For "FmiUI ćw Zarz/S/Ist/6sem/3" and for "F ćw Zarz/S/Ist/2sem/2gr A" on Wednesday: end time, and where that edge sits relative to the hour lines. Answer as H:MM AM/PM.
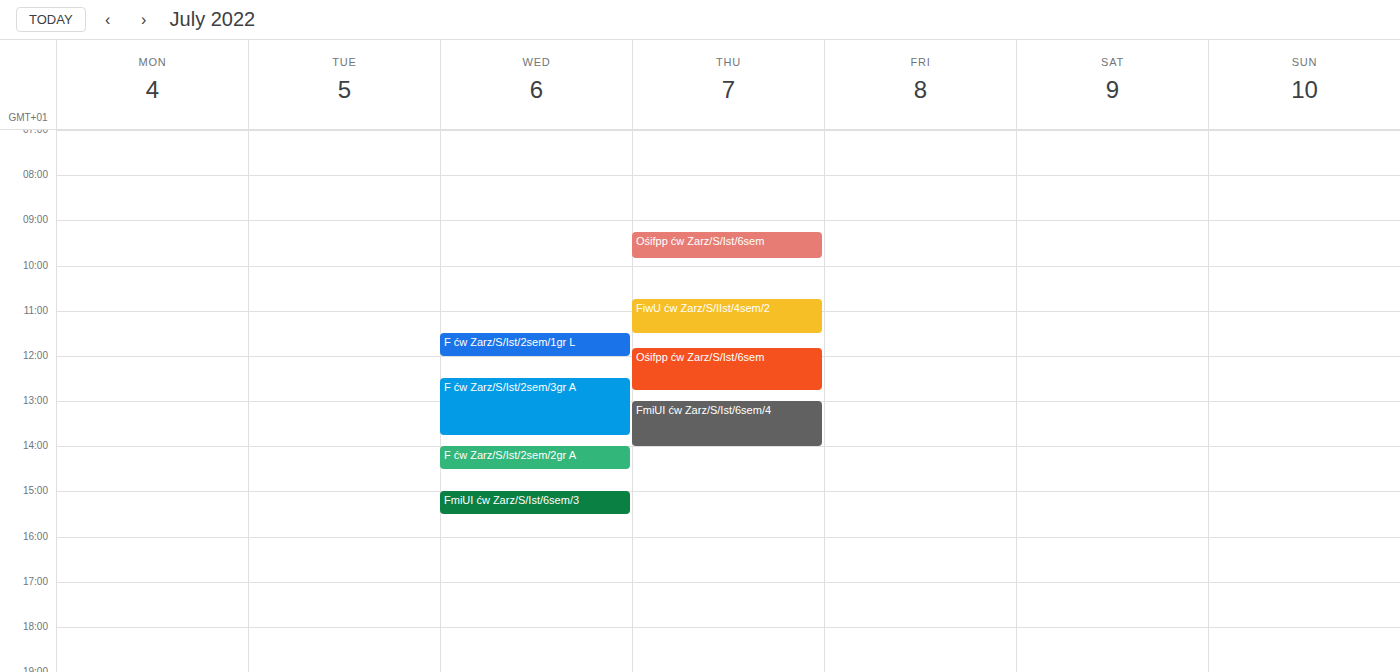
"FmiUI ćw Zarz/S/Ist/6sem/3": 3:30 PM, halfway between the 3 PM and 4 PM lines. "F ćw Zarz/S/Ist/2sem/2gr A": 2:30 PM, halfway between the 2 PM and 3 PM lines.